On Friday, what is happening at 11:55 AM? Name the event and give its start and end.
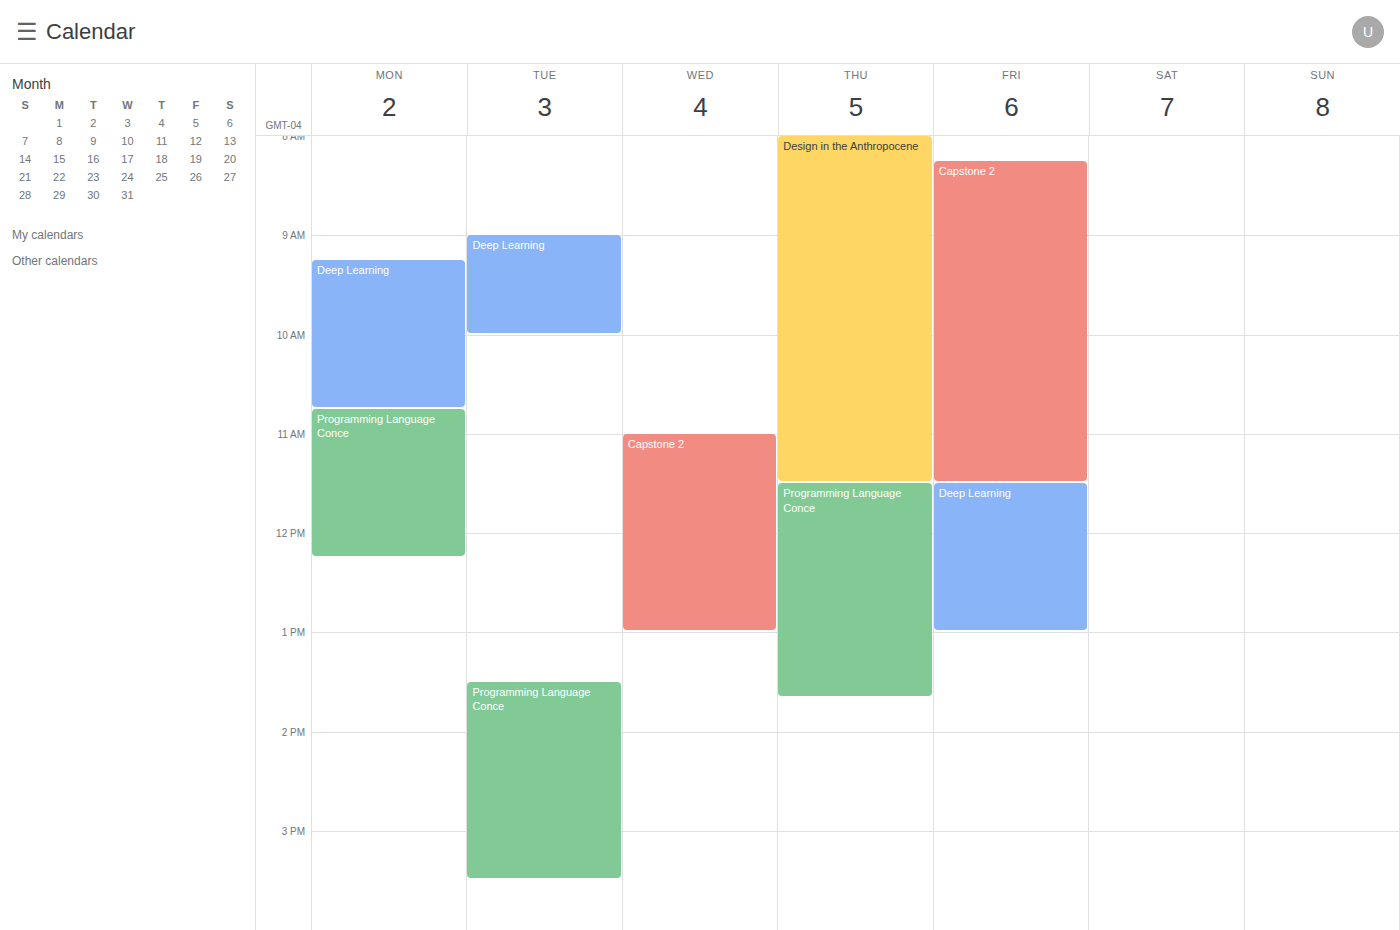
"Deep Learning", 11:30 AM to 1:00 PM